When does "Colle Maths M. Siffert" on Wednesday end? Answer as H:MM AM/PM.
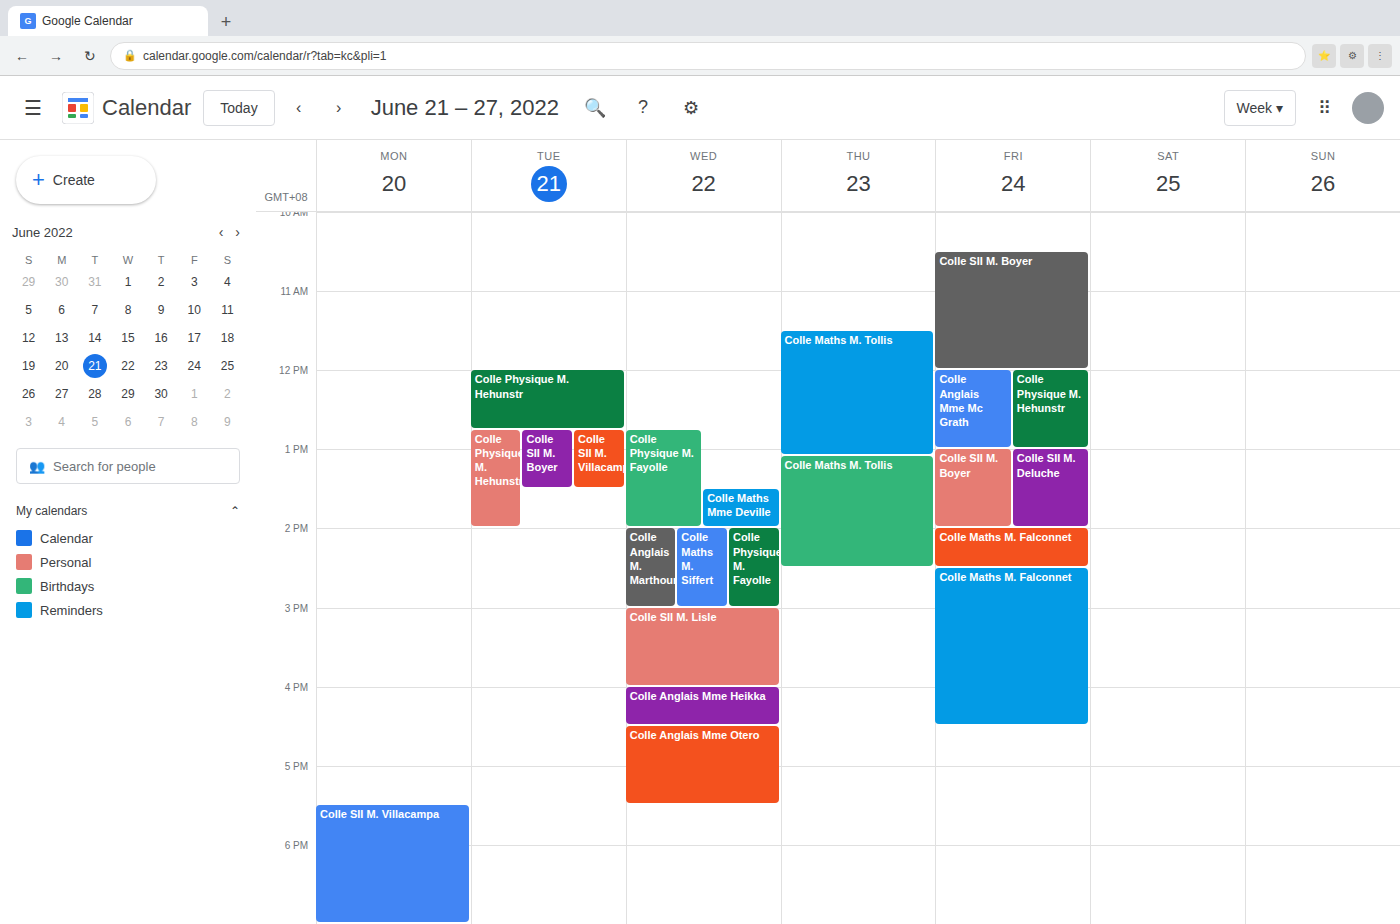
3:00 PM